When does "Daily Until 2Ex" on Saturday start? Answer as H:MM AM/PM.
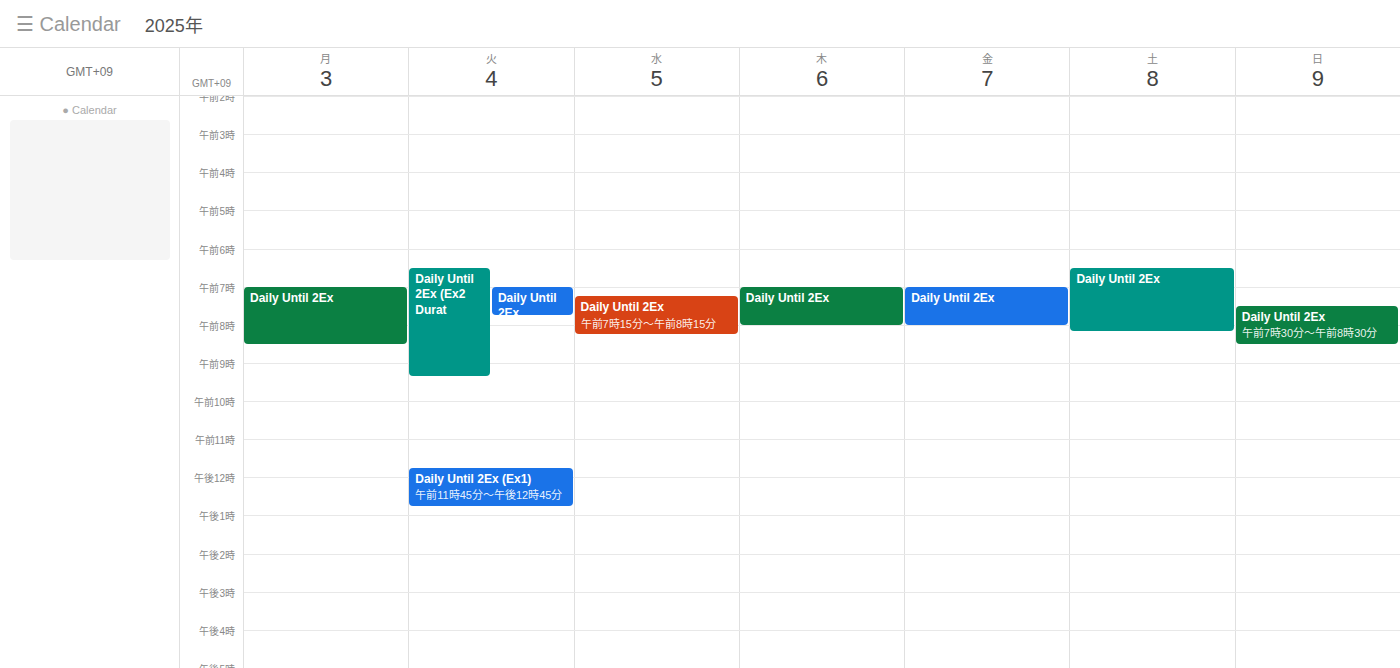
6:30 AM